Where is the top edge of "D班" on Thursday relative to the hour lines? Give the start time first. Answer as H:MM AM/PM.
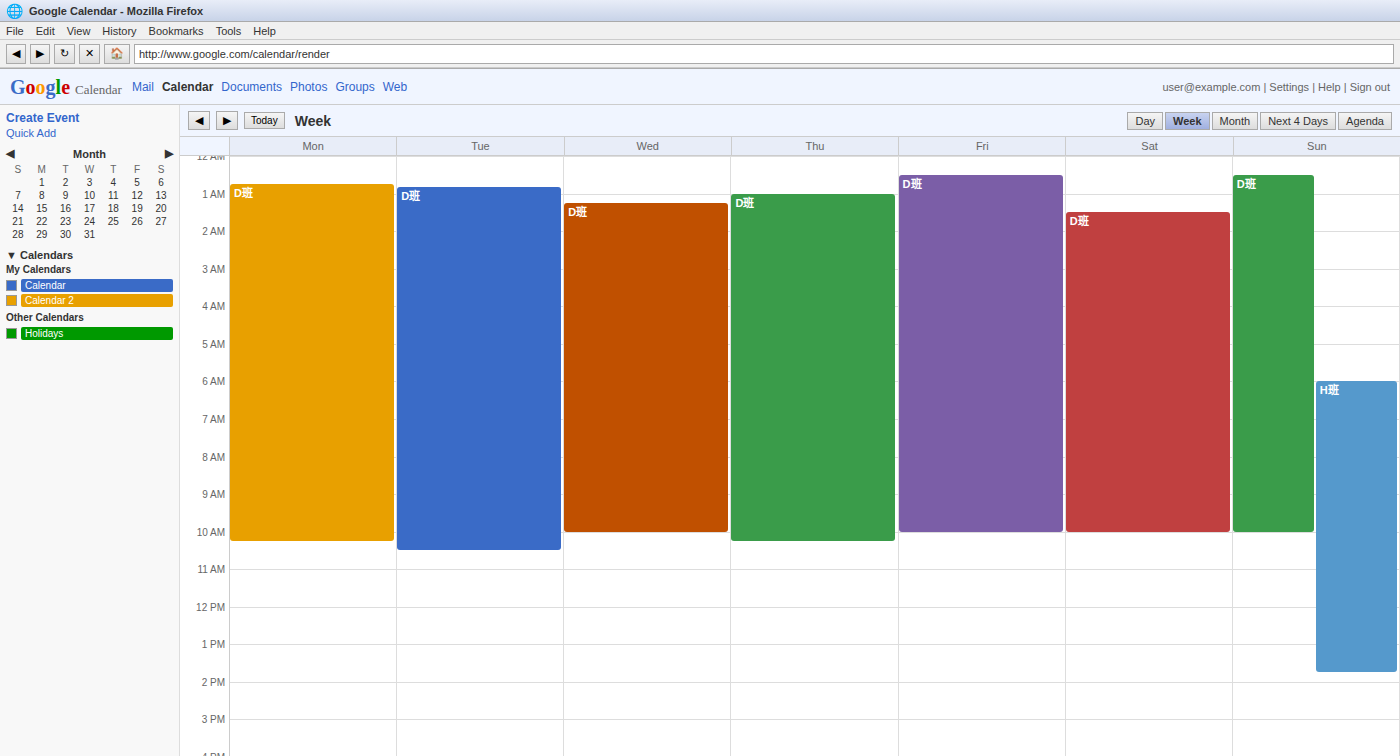
1:00 AM -- exactly on the 1 AM line.